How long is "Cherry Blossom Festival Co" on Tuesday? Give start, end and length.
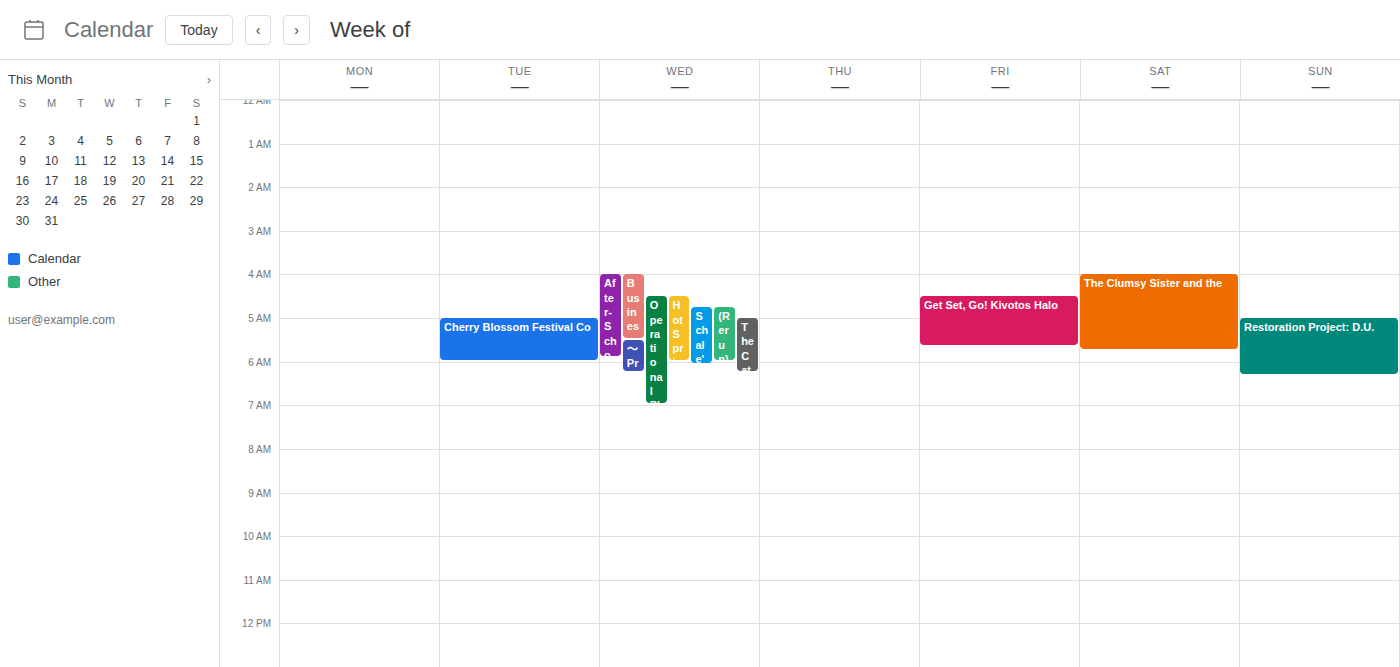
5:00 AM to 6:00 AM, 1 hour